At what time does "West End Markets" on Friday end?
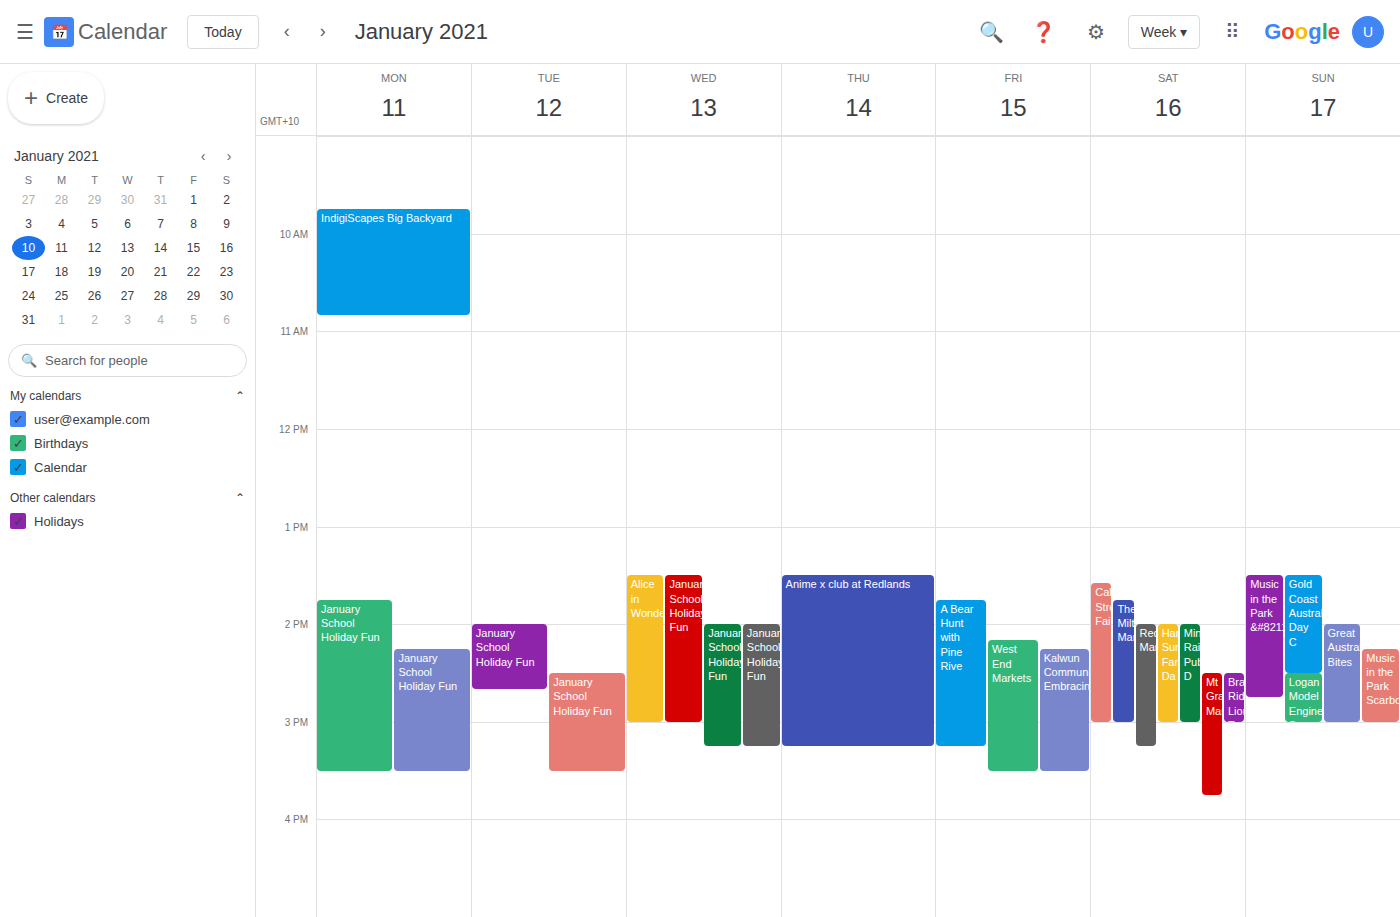
3:30 PM